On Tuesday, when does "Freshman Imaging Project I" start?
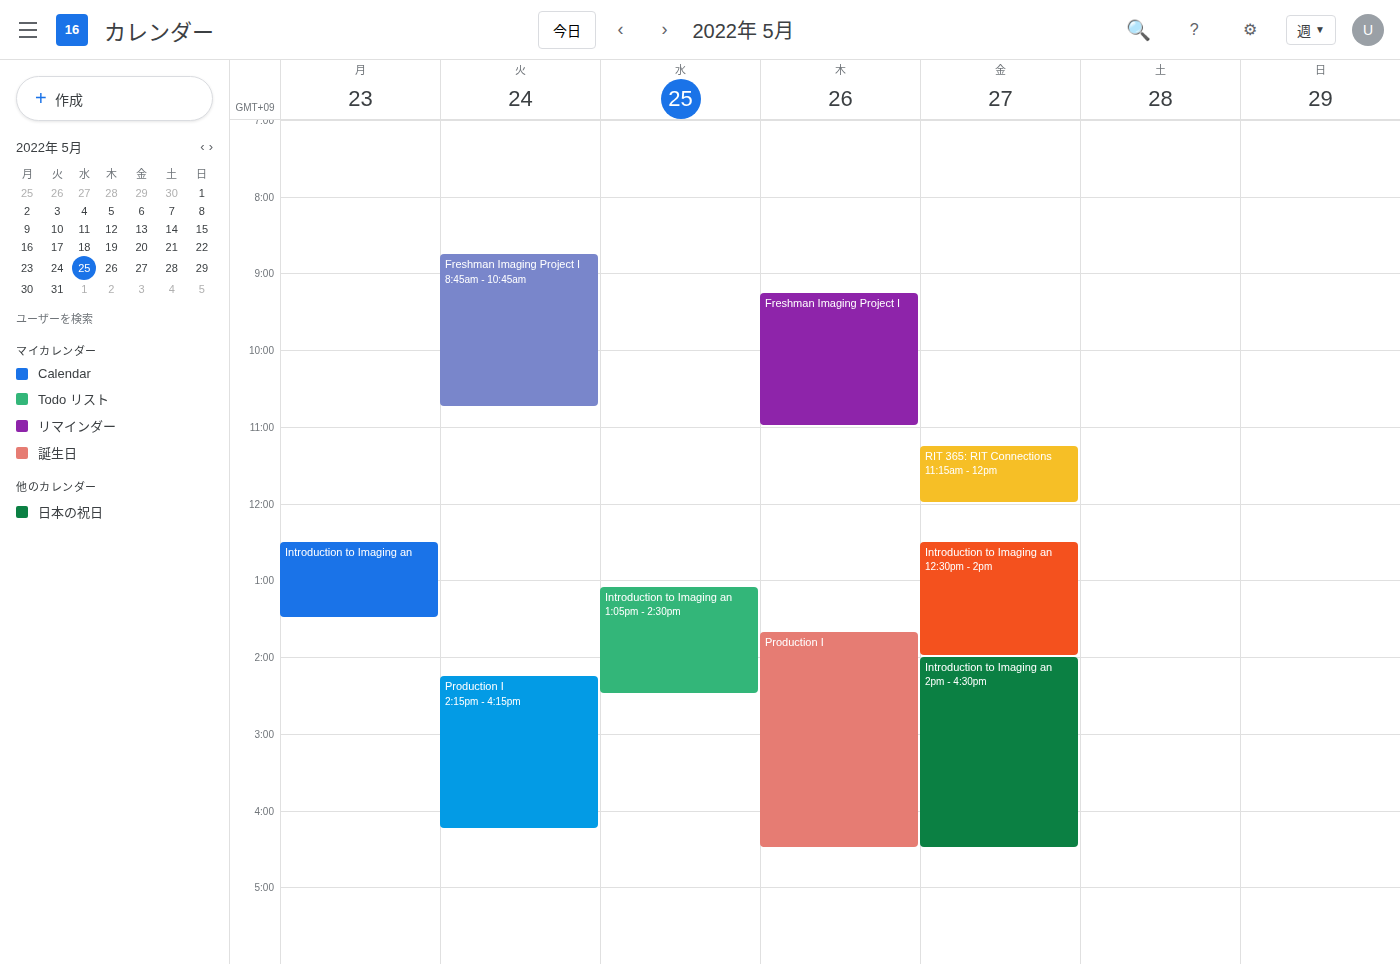
8:45 AM